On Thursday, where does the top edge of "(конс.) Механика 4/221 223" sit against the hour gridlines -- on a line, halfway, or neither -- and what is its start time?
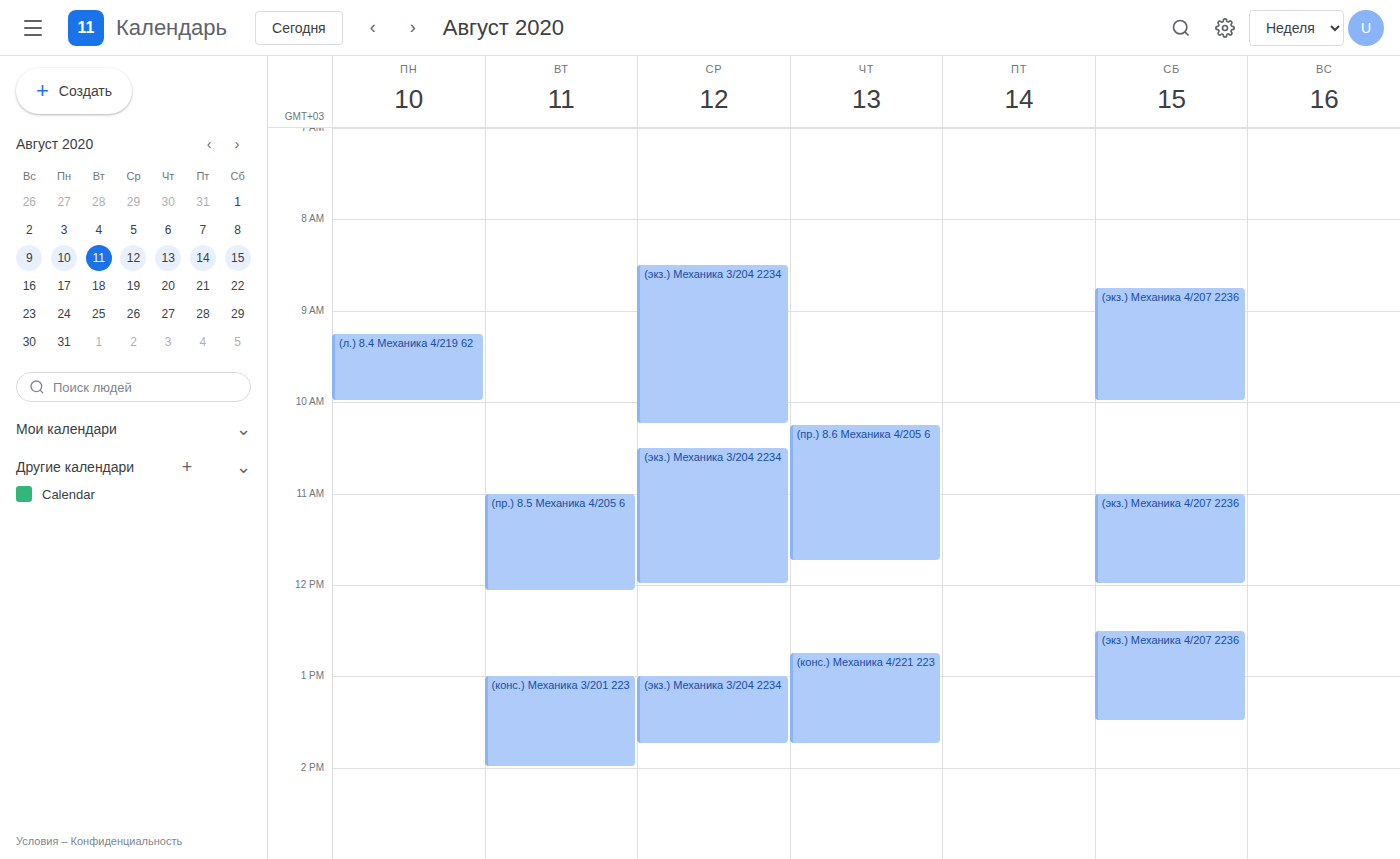
12:45 PM -- neither: three quarters of the way from the 12 PM line to the 1 PM line.